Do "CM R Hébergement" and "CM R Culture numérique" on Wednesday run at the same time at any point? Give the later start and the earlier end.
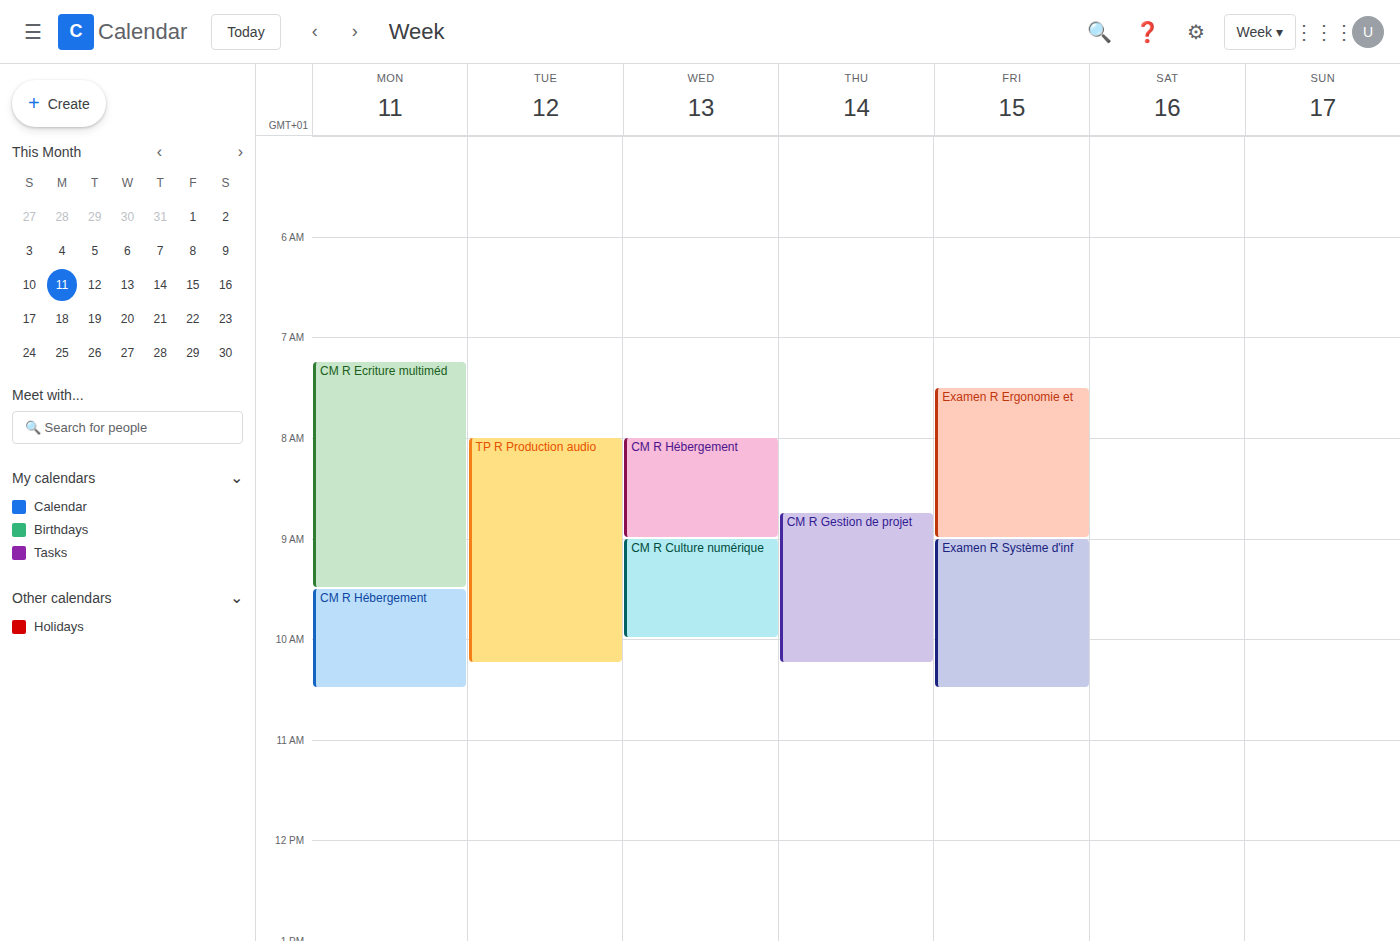
"CM R Hébergement" ends at 9:00 AM, exactly when "CM R Culture numérique" starts -- they touch but do not overlap.